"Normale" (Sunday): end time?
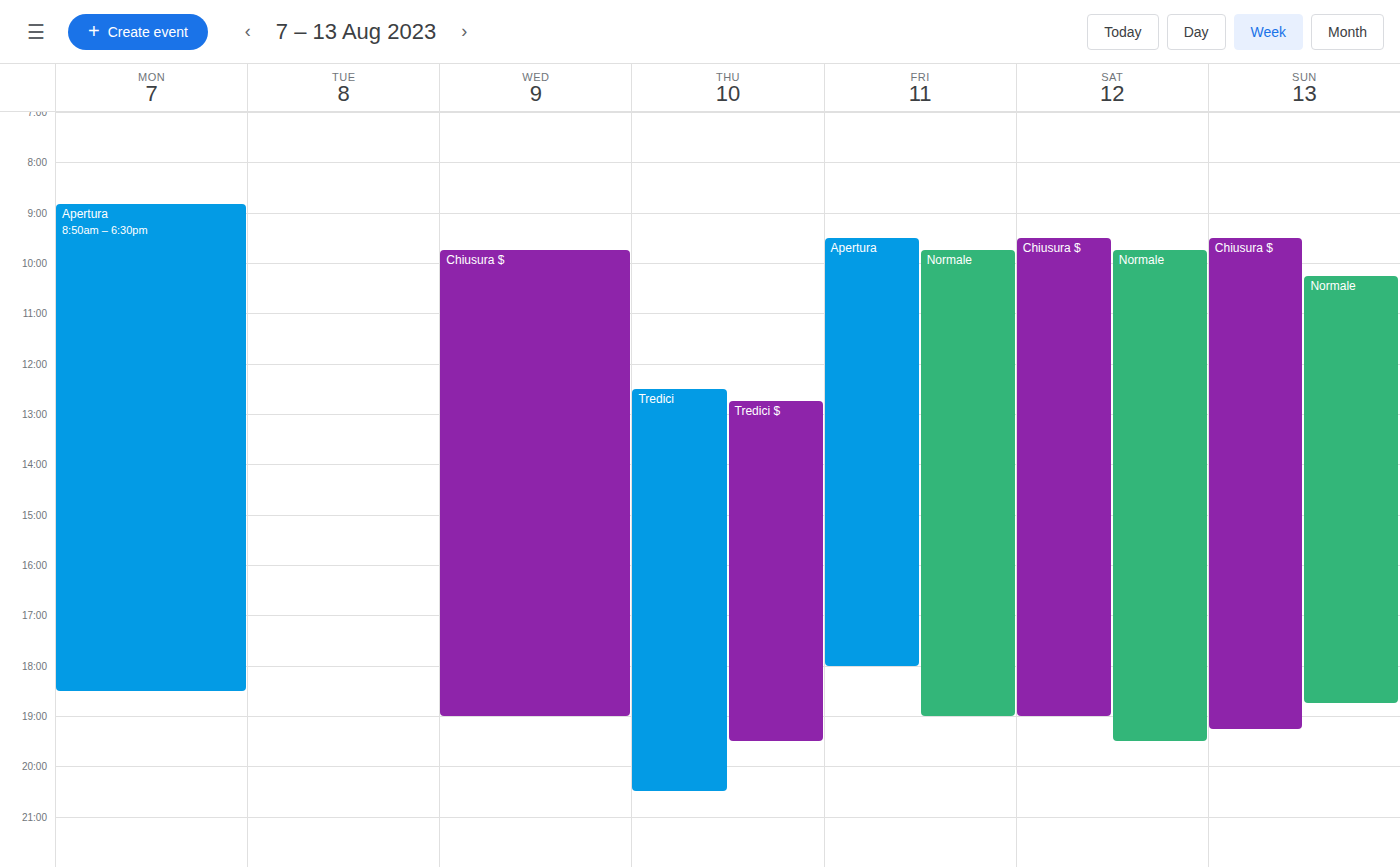
6:45 PM